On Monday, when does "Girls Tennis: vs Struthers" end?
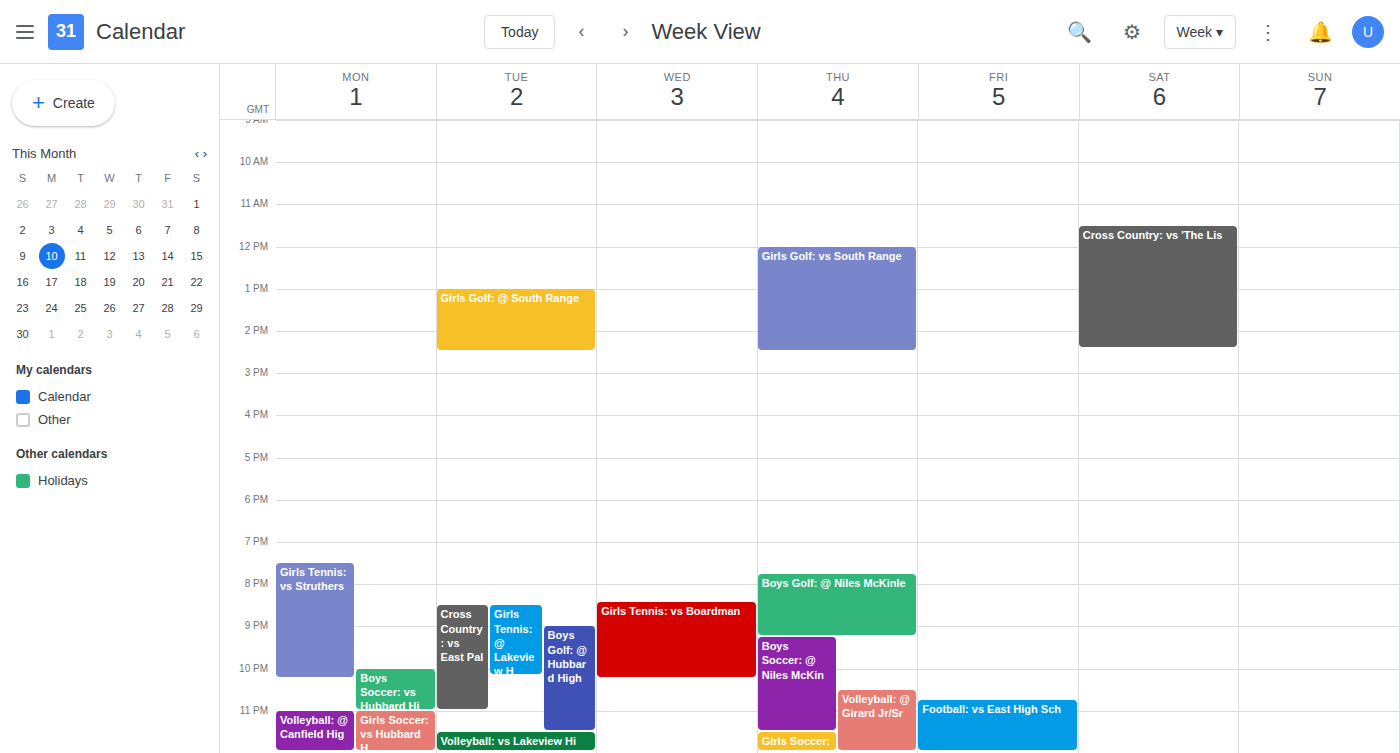
10:15 PM